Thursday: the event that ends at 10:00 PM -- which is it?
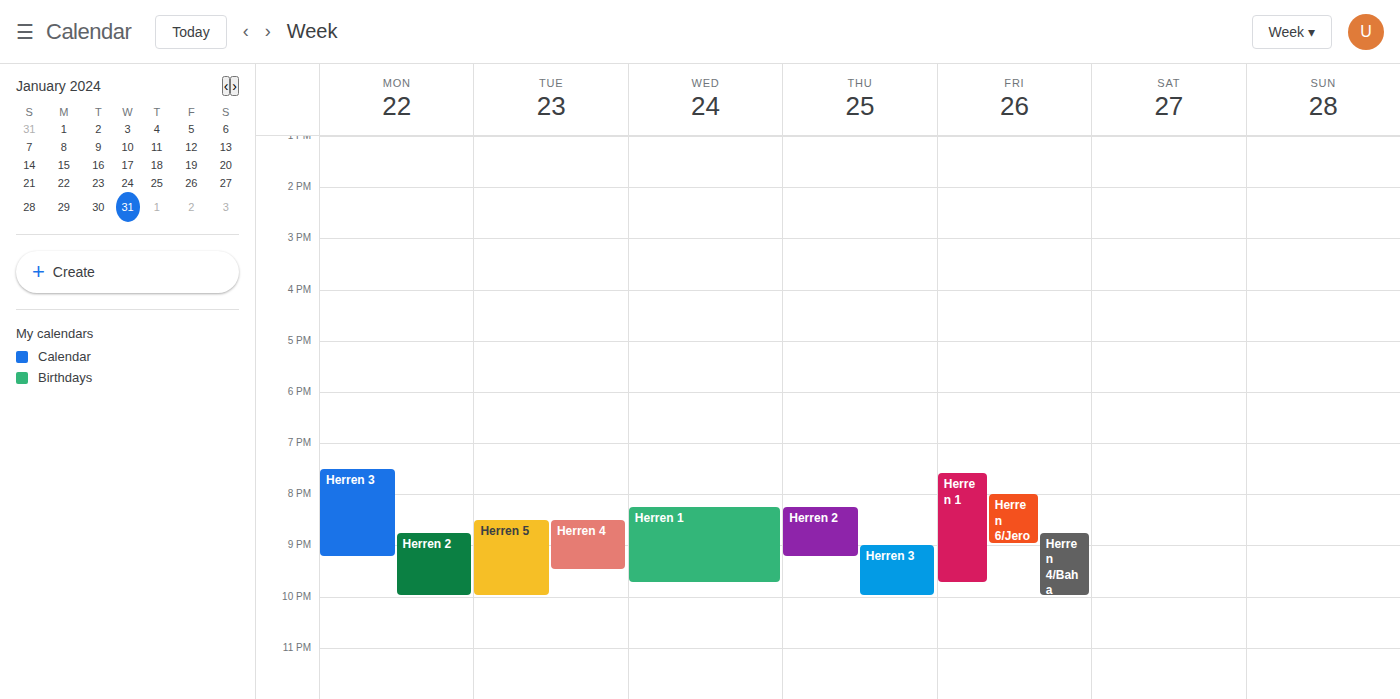
"Herren 3"